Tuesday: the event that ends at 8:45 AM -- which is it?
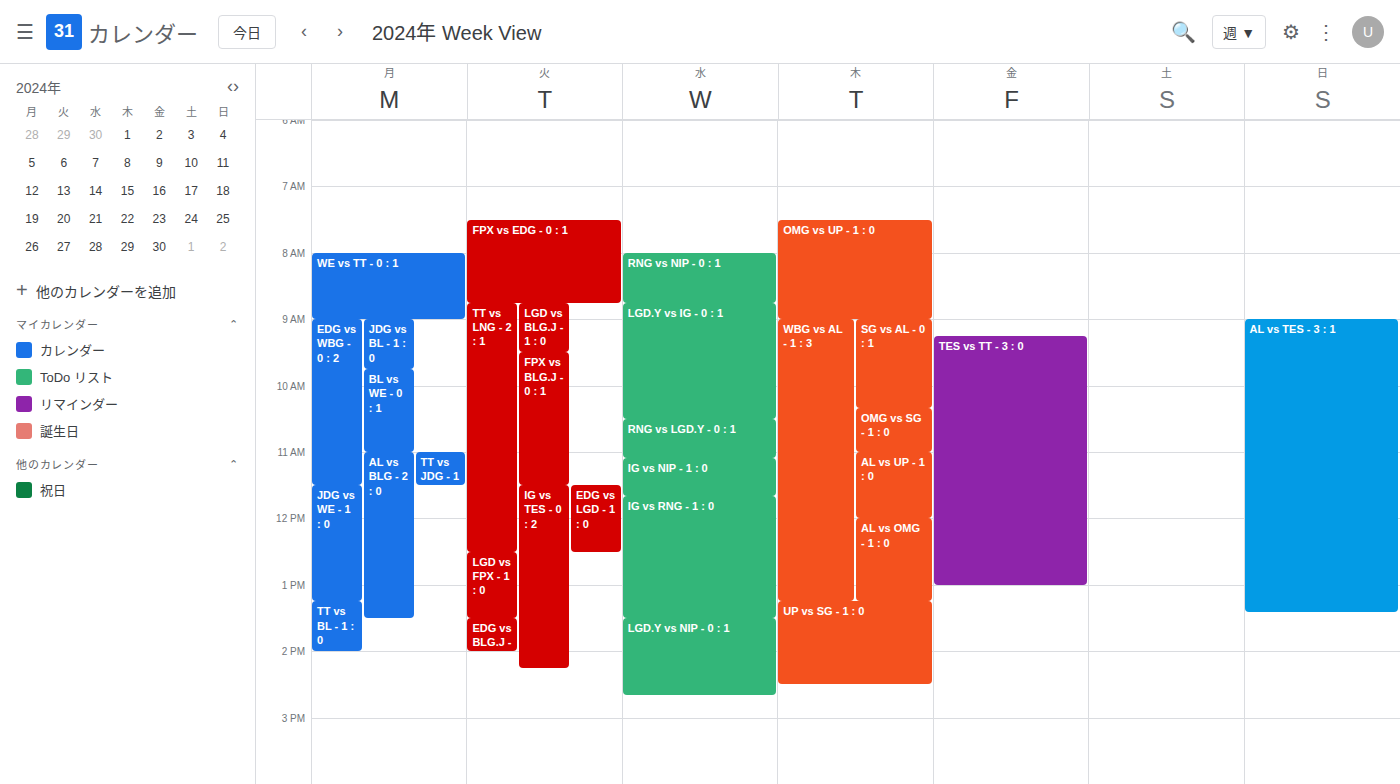
"FPX vs EDG - 0 : 1"